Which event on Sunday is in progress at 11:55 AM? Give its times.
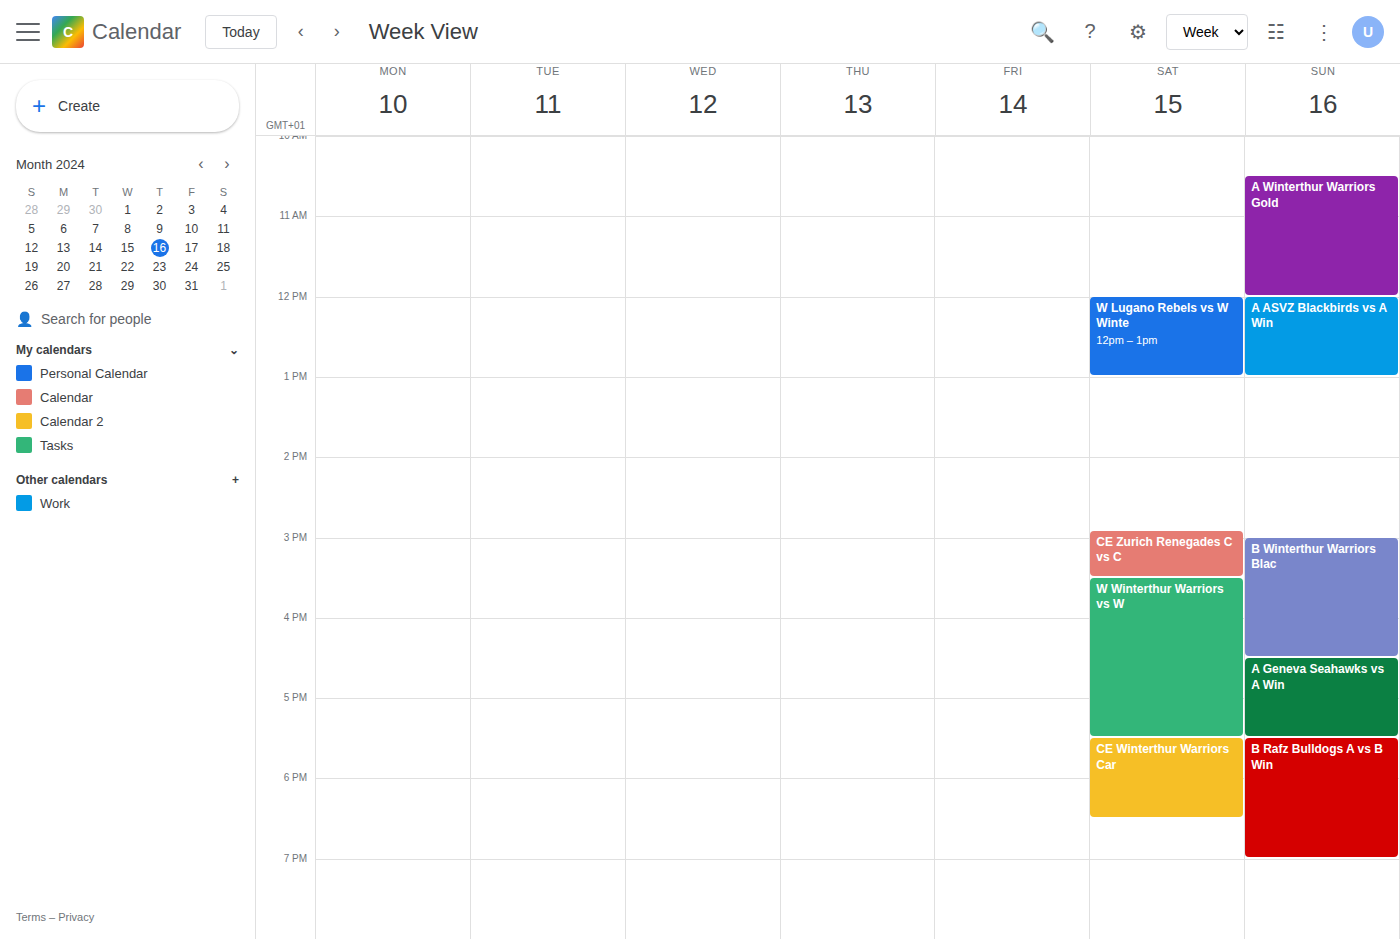
"A Winterthur Warriors Gold", 10:30 AM to 12:00 PM